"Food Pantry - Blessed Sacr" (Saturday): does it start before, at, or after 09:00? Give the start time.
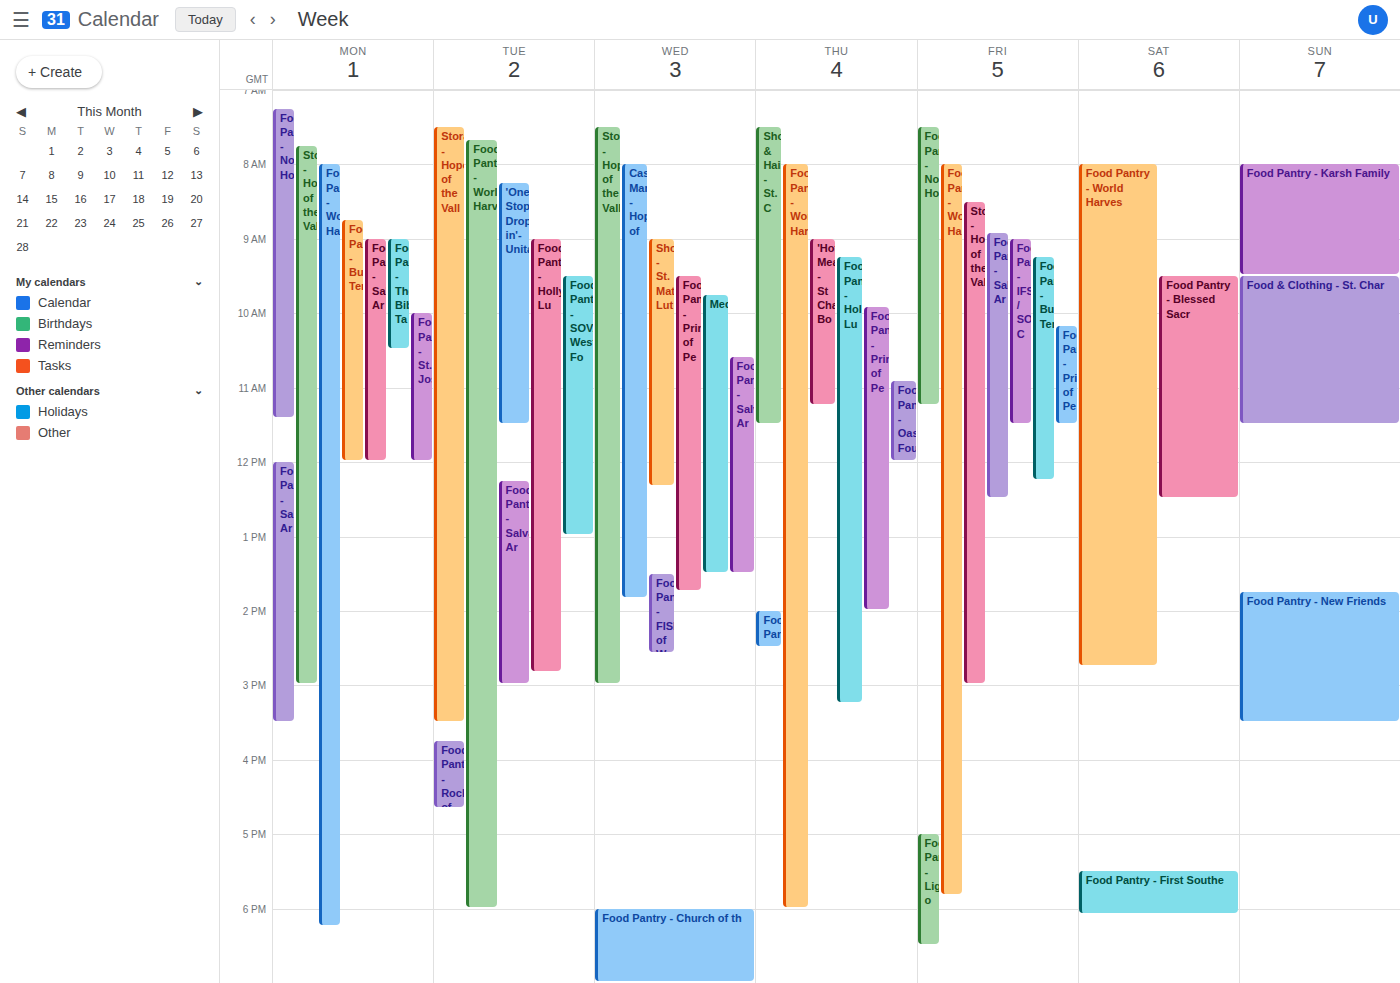
09:30 -- after 09:00, 30 minutes below the 09:00 line.